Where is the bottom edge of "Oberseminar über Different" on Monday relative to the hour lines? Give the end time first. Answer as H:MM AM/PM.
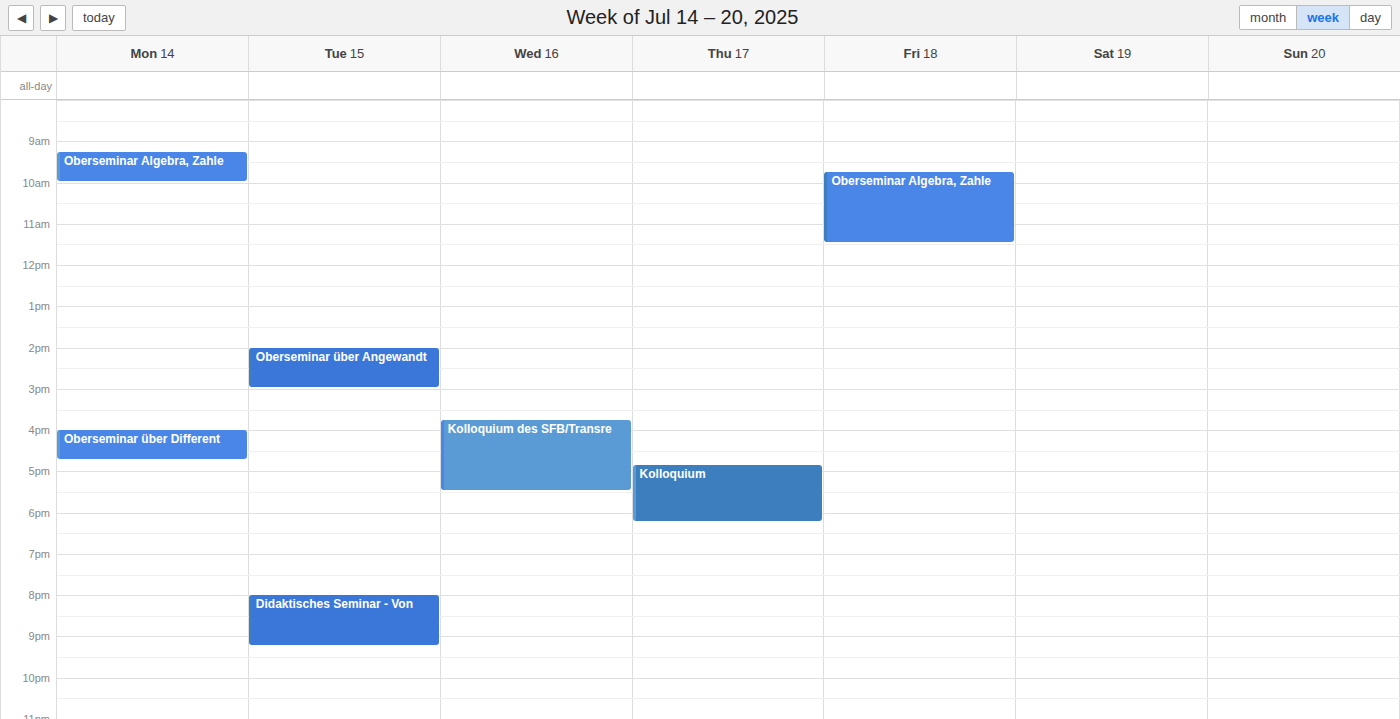
4:45 PM -- neither: three quarters of the way from the 4 PM line to the 5 PM line.